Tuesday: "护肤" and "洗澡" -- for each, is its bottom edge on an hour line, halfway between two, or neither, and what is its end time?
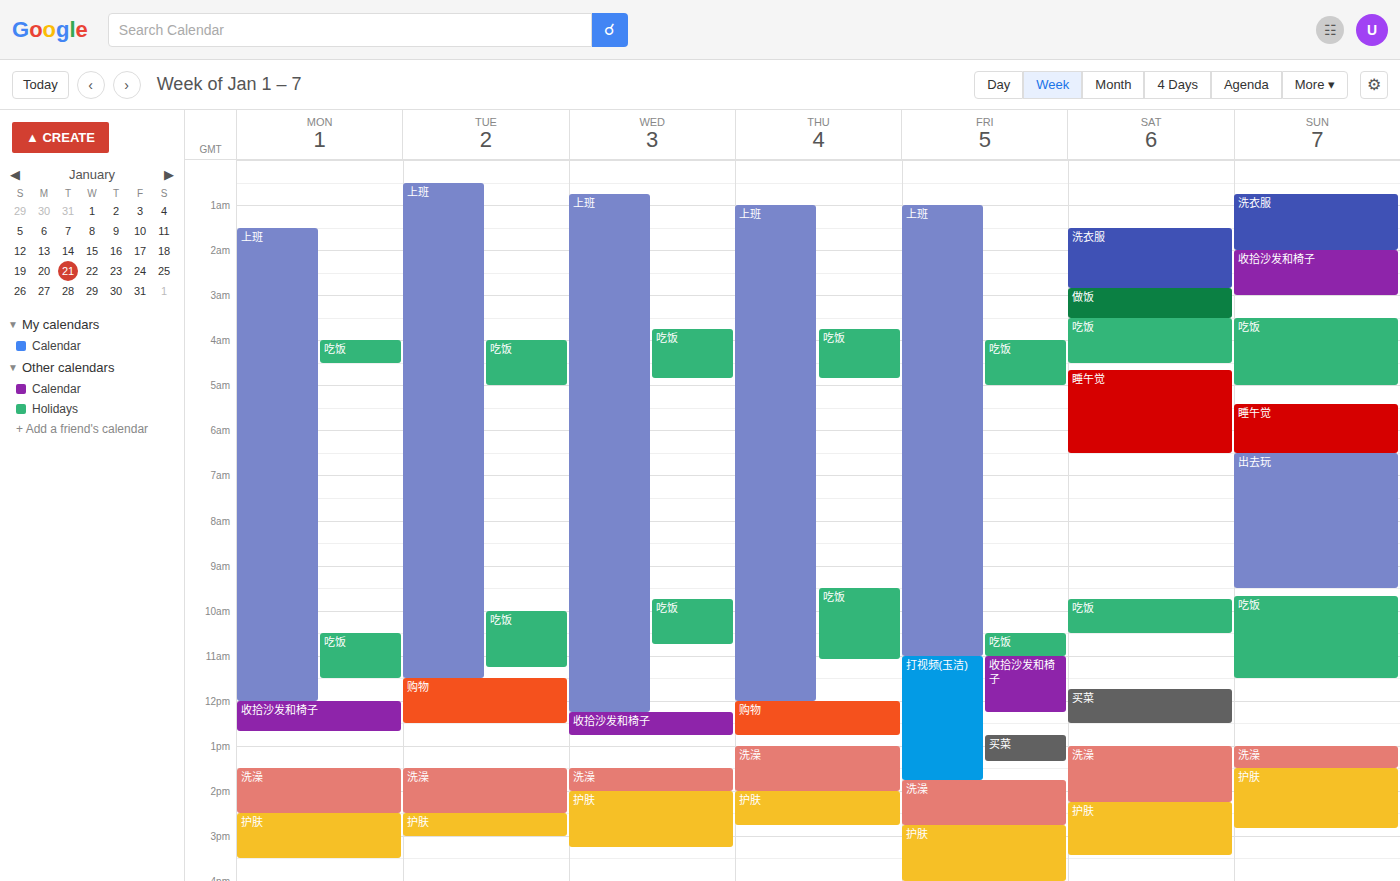
"护肤": 3:00 PM, exactly on the 3 PM line. "洗澡": 2:30 PM, halfway between the 2 PM and 3 PM lines.